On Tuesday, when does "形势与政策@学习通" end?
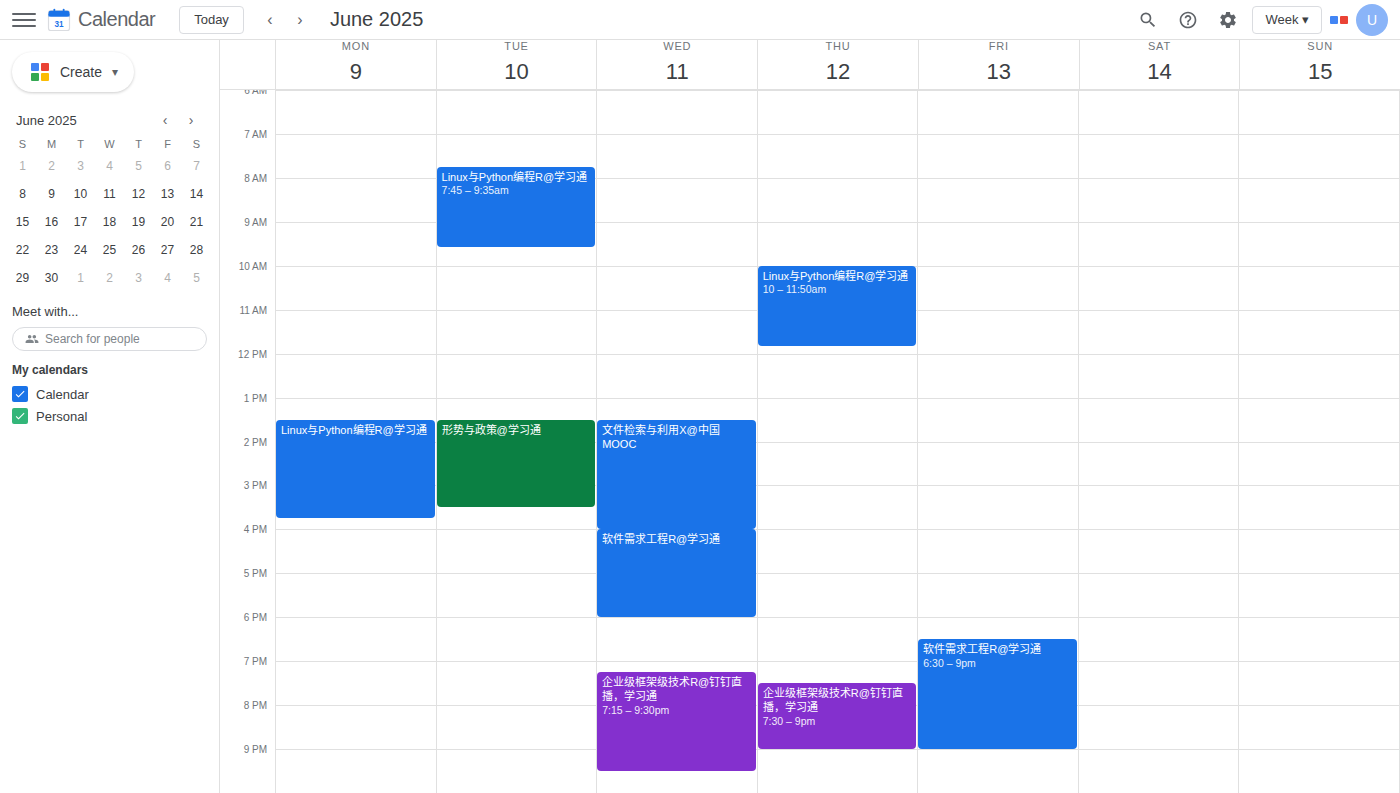
3:30 PM